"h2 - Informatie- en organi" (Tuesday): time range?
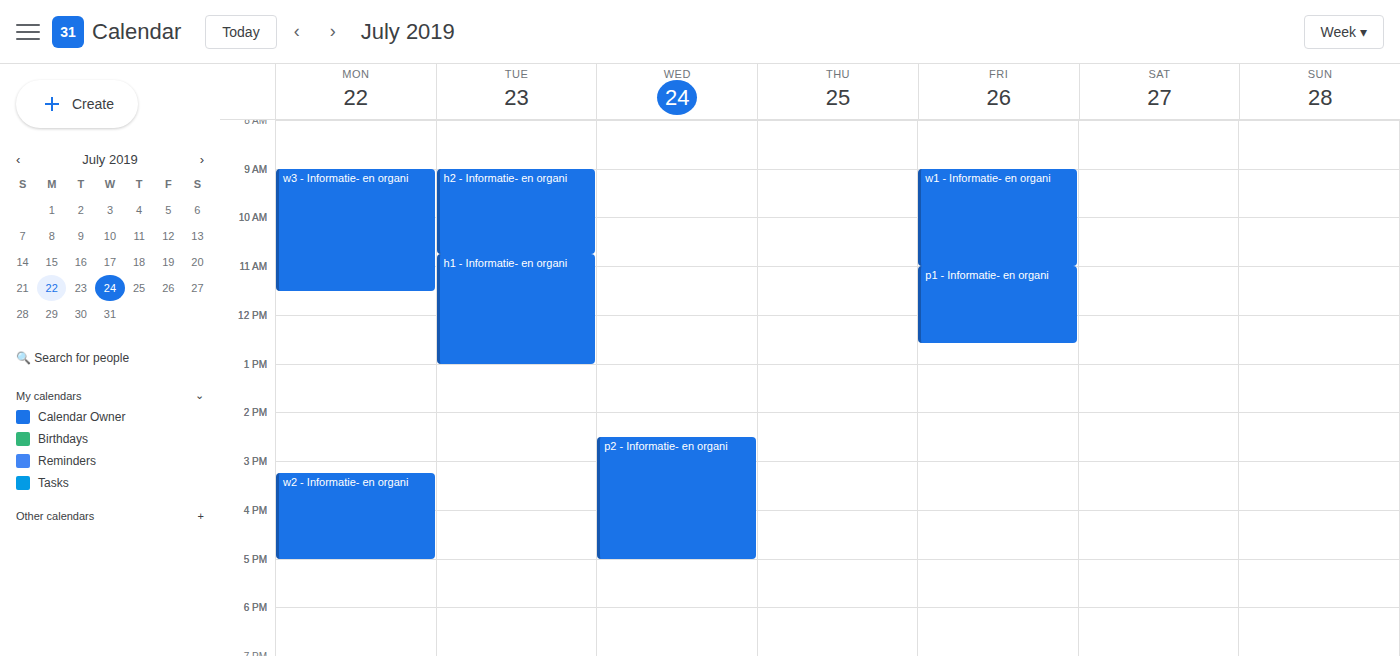
9:00 AM to 10:45 AM